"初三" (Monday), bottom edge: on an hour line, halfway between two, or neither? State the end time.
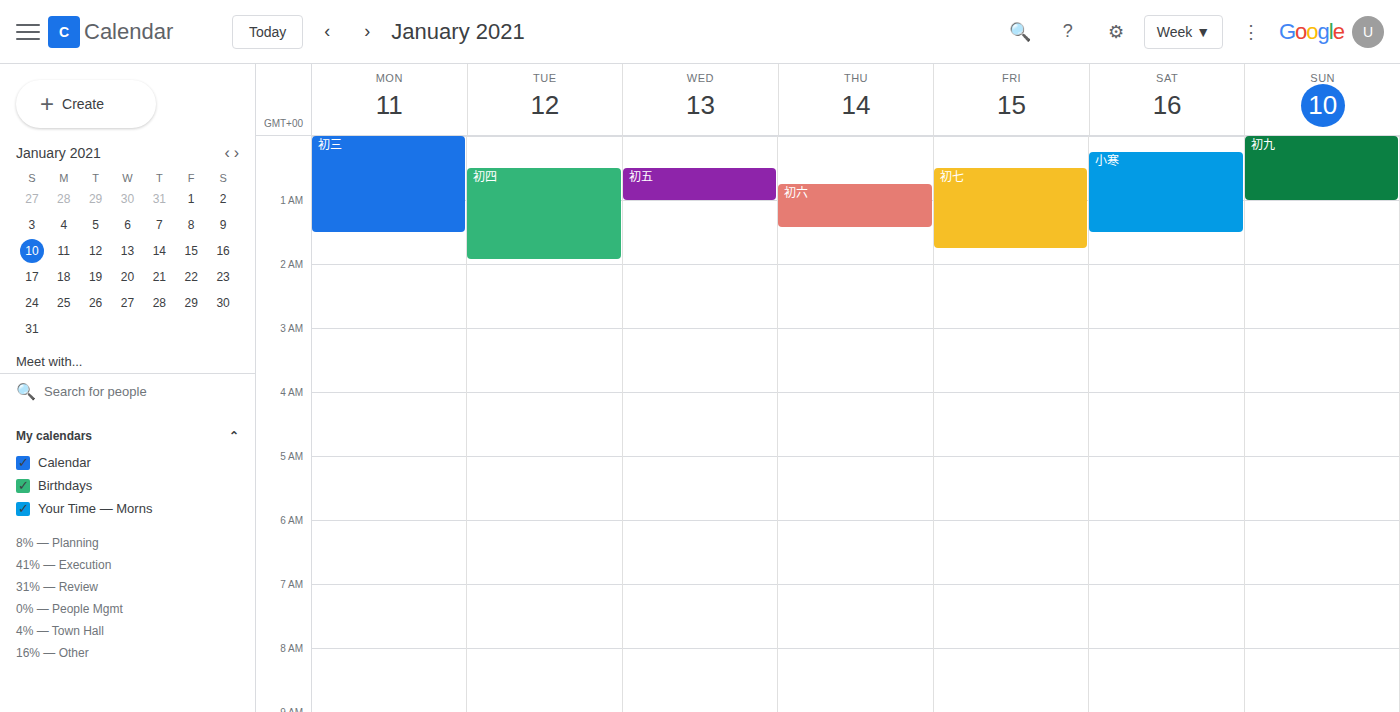
1:30 AM -- halfway between the 1 AM and 2 AM lines.